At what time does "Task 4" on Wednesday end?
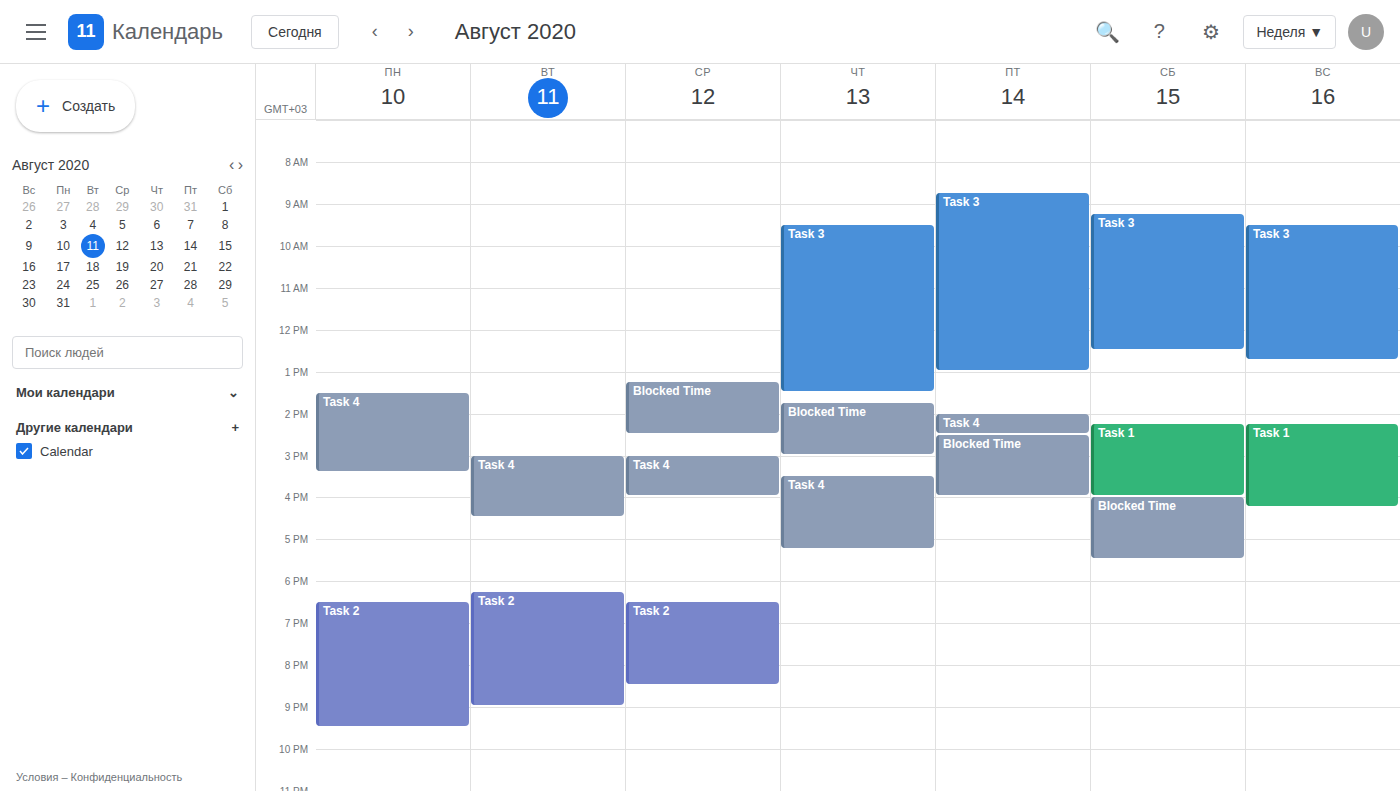
4:00 PM